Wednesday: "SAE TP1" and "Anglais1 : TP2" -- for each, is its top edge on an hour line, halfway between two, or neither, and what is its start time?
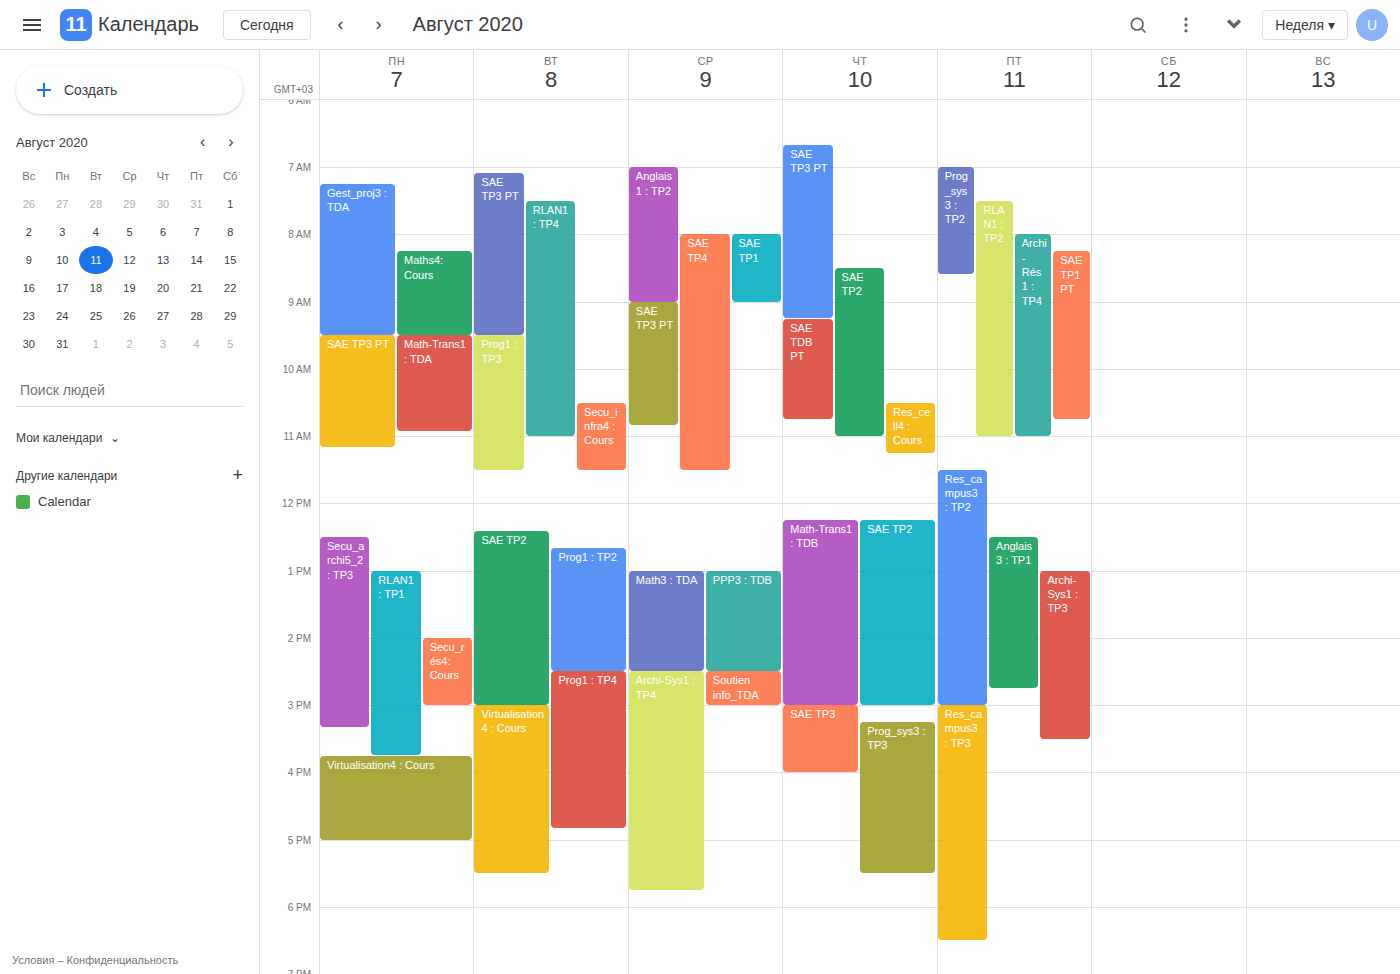
"SAE TP1": 8:00 AM, exactly on the 8 AM line. "Anglais1 : TP2": 7:00 AM, exactly on the 7 AM line.